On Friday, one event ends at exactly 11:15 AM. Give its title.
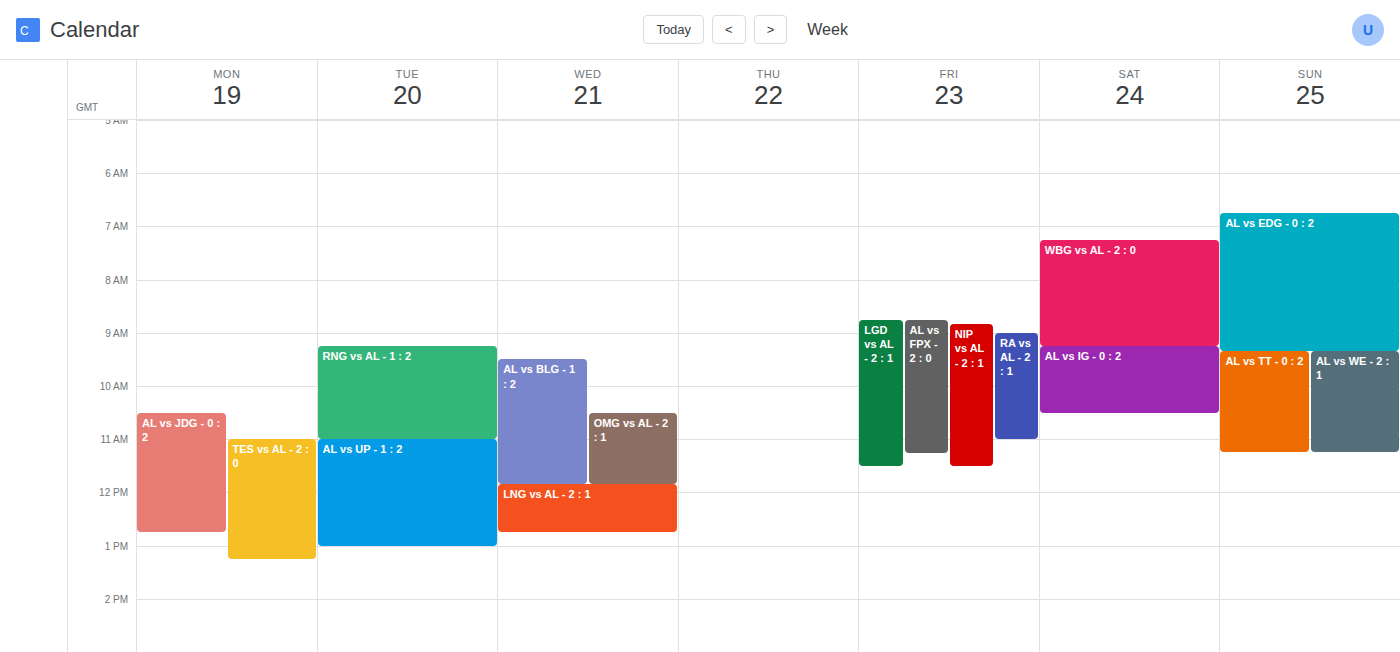
"AL vs FPX - 2 : 0"